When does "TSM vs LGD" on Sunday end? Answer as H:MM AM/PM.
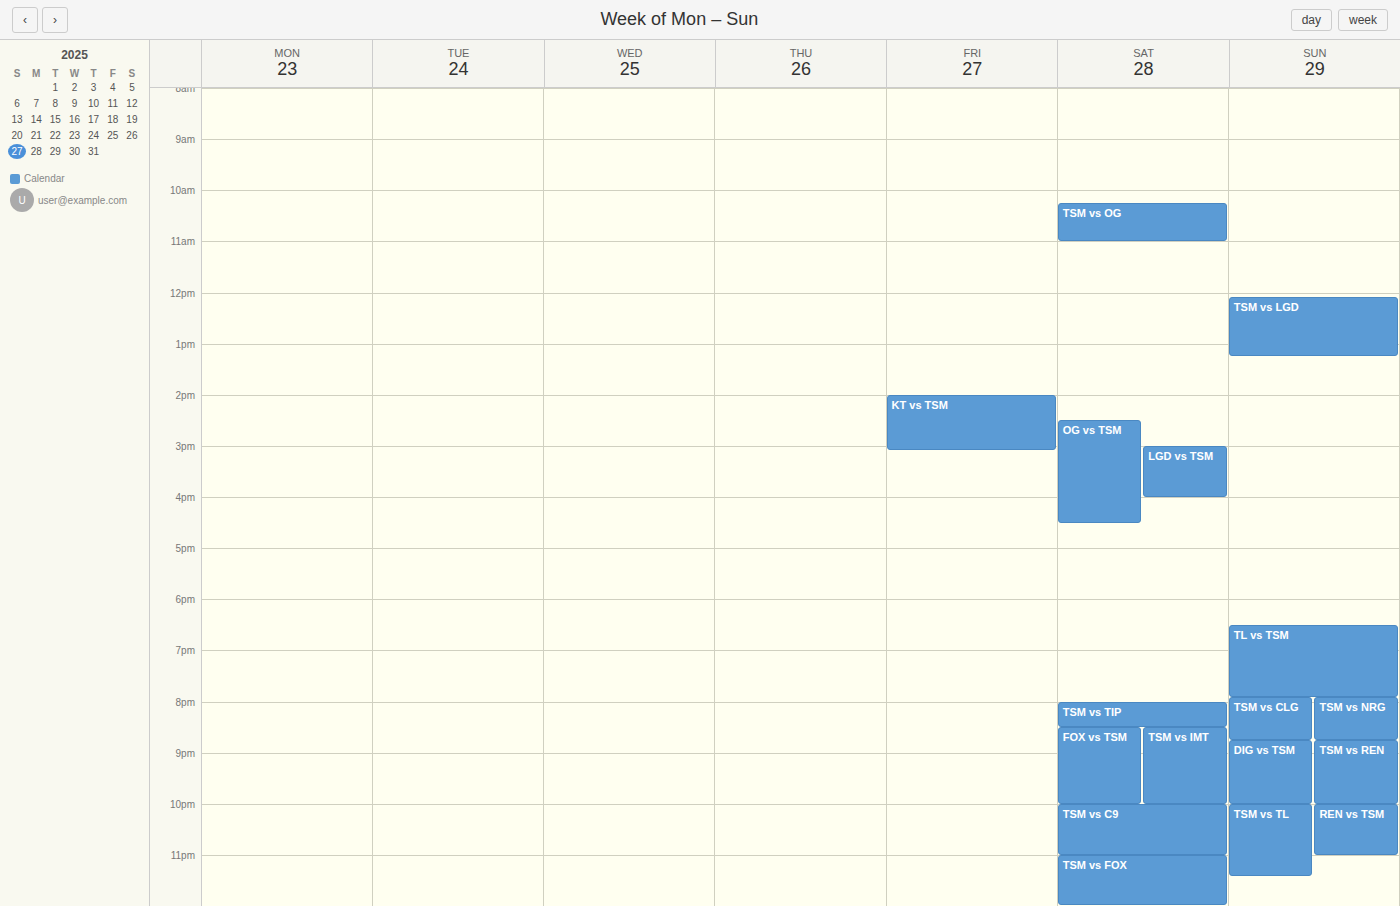
1:15 PM